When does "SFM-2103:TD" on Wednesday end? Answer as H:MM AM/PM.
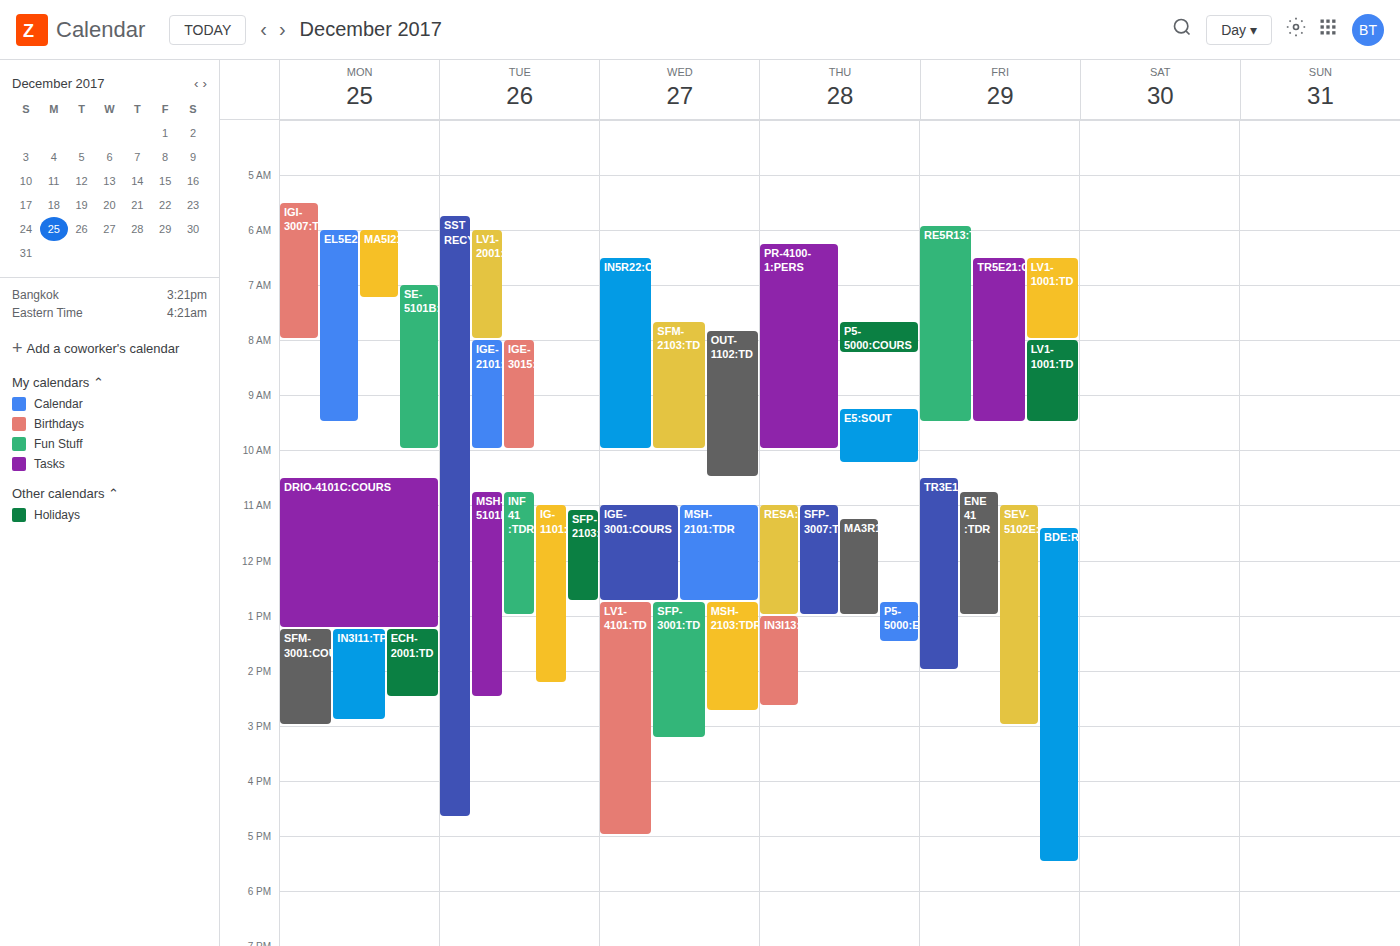
10:00 AM